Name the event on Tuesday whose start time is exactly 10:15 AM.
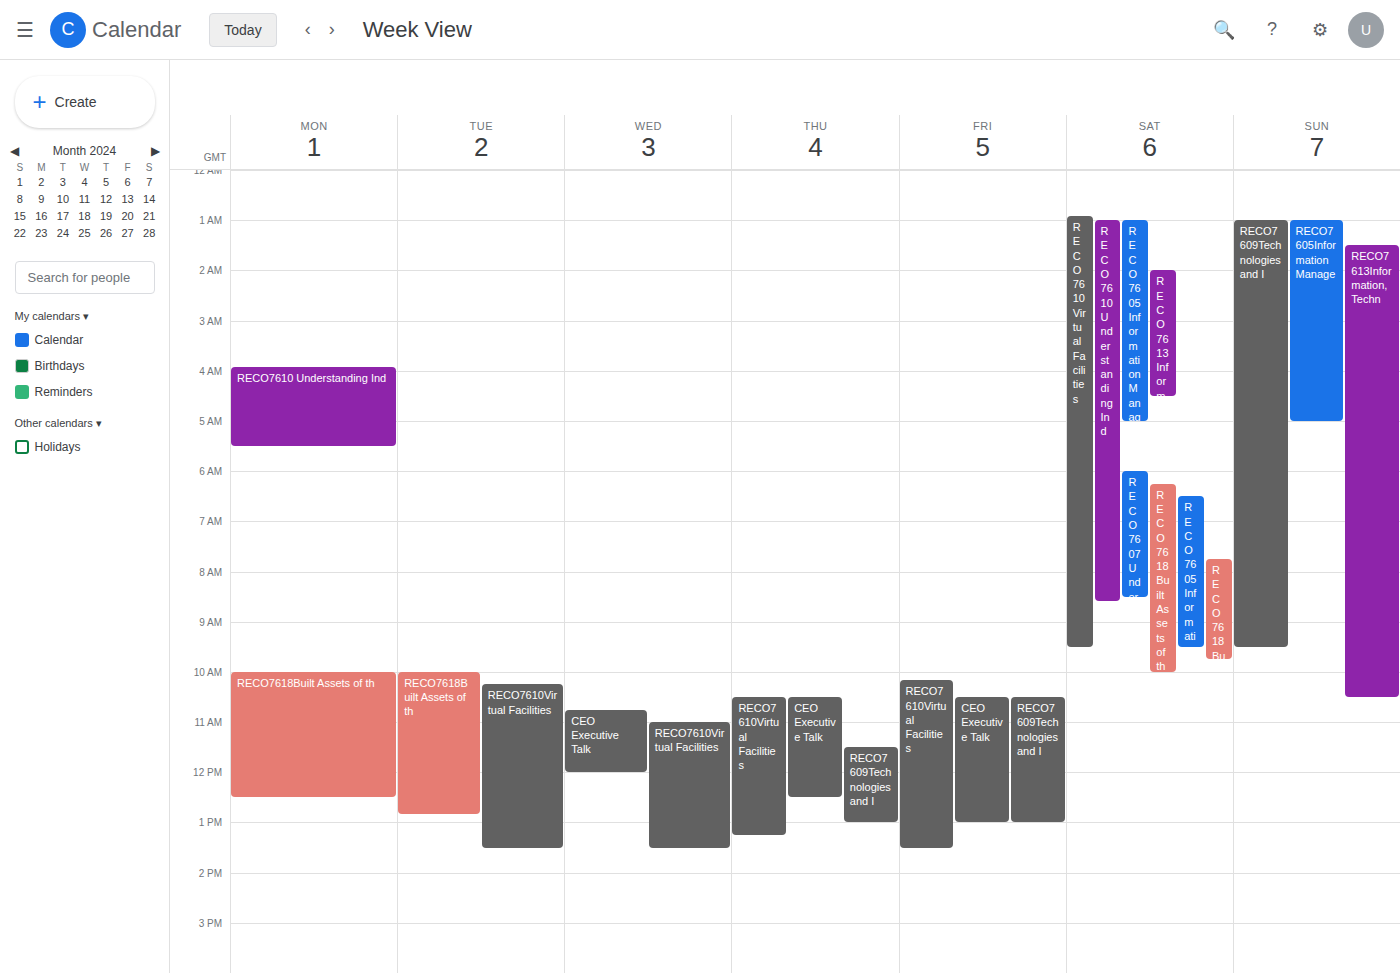
"RECO7610Virtual Facilities"